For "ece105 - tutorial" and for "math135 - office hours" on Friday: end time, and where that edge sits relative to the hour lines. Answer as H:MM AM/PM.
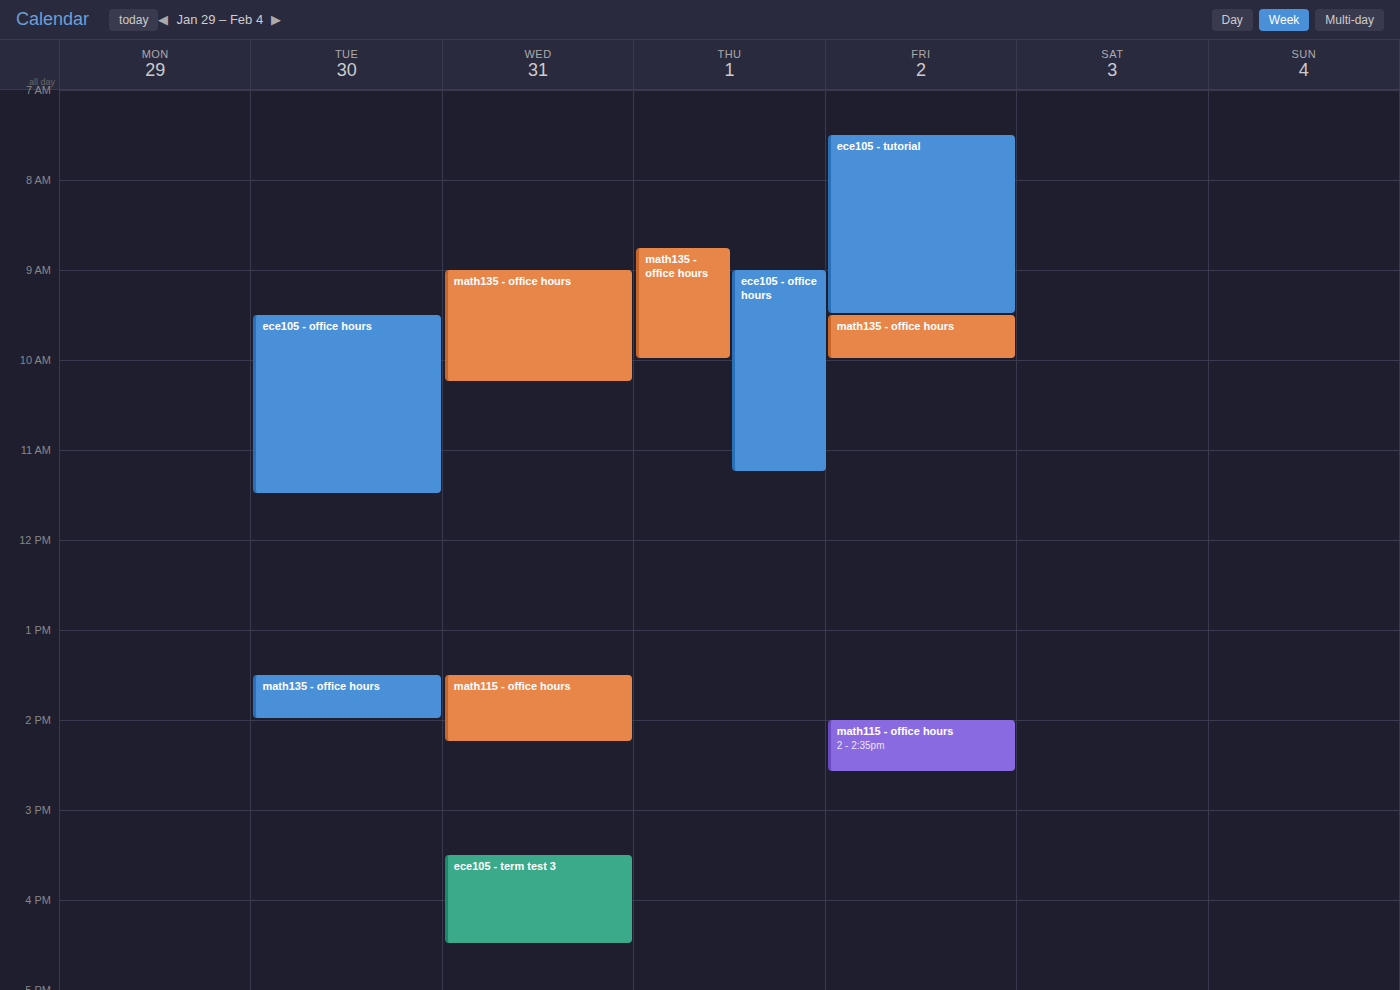
"ece105 - tutorial": 9:30 AM, halfway between the 9 AM and 10 AM lines. "math135 - office hours": 10:00 AM, exactly on the 10 AM line.